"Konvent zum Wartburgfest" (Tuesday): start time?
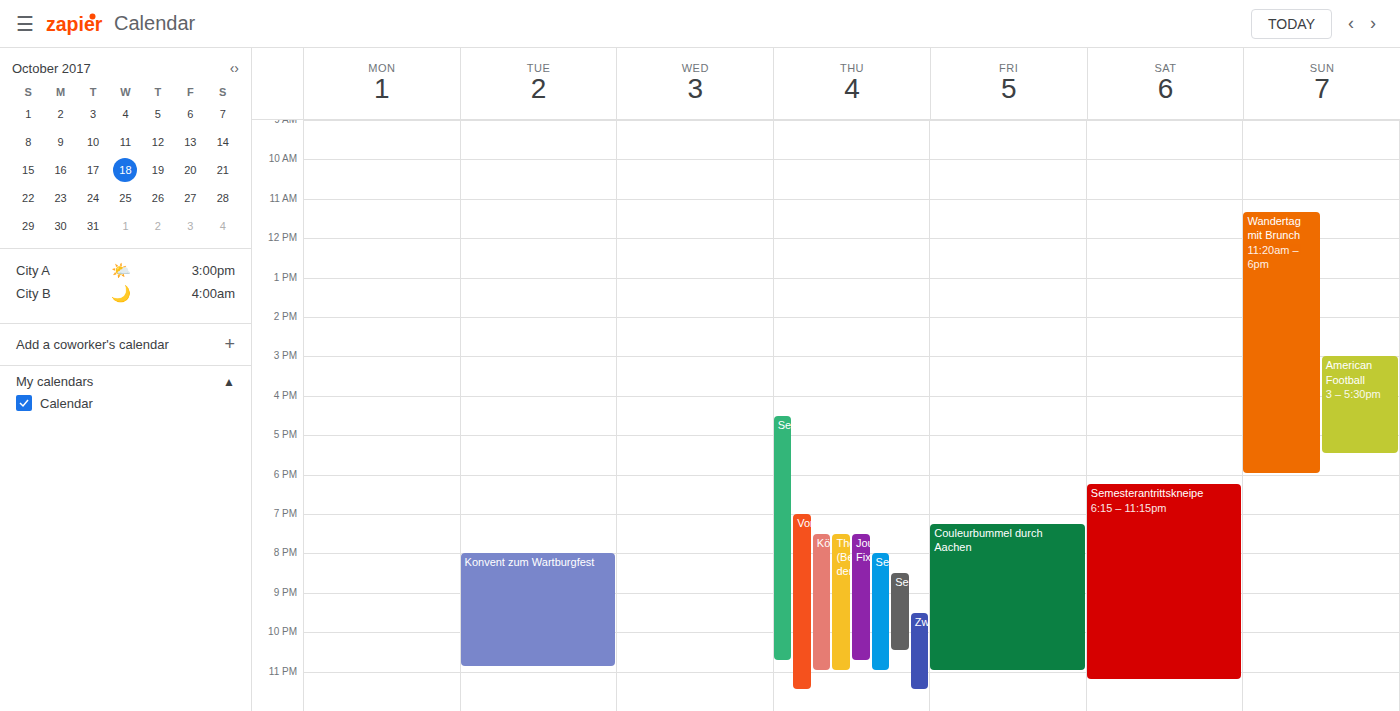
8:00 PM